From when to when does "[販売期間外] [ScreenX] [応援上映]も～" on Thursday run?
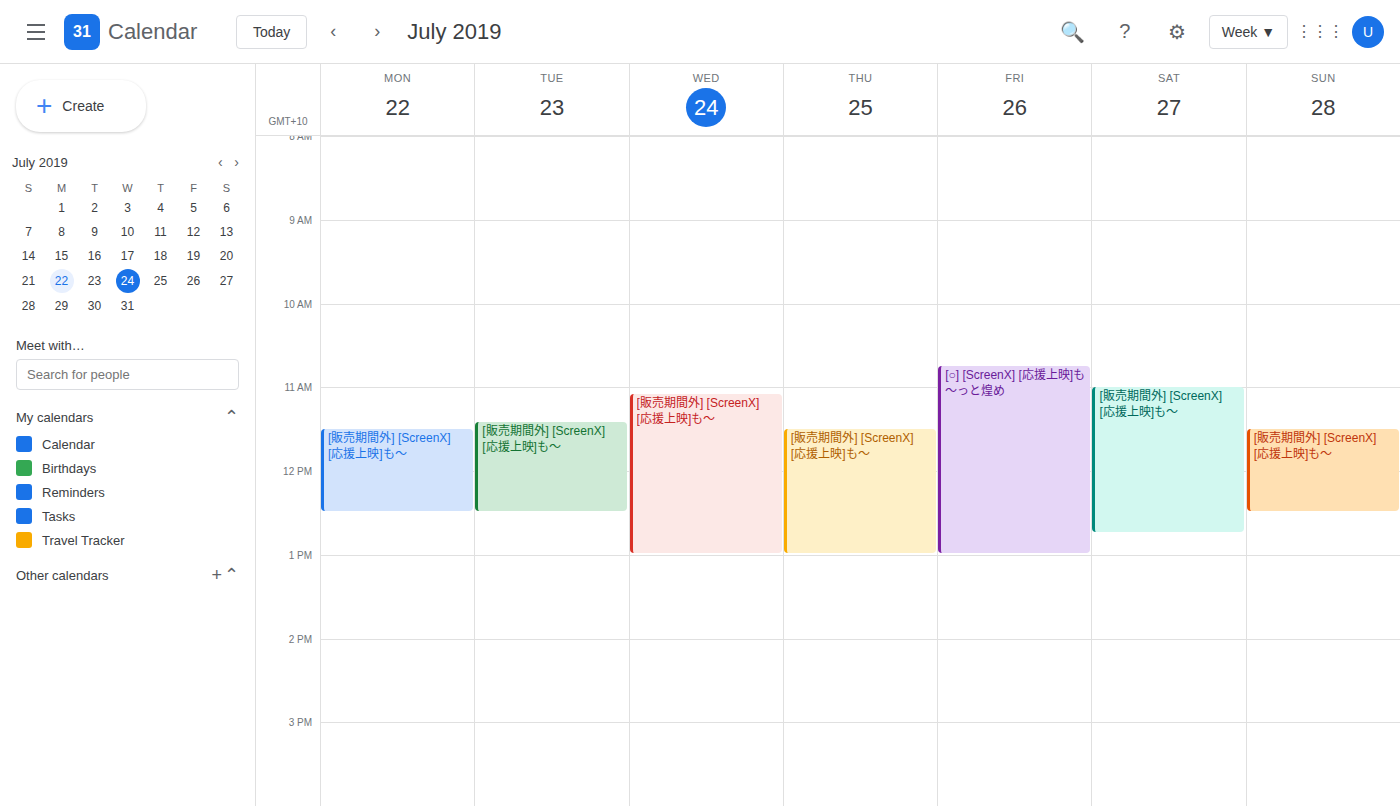
11:30 AM to 1:00 PM